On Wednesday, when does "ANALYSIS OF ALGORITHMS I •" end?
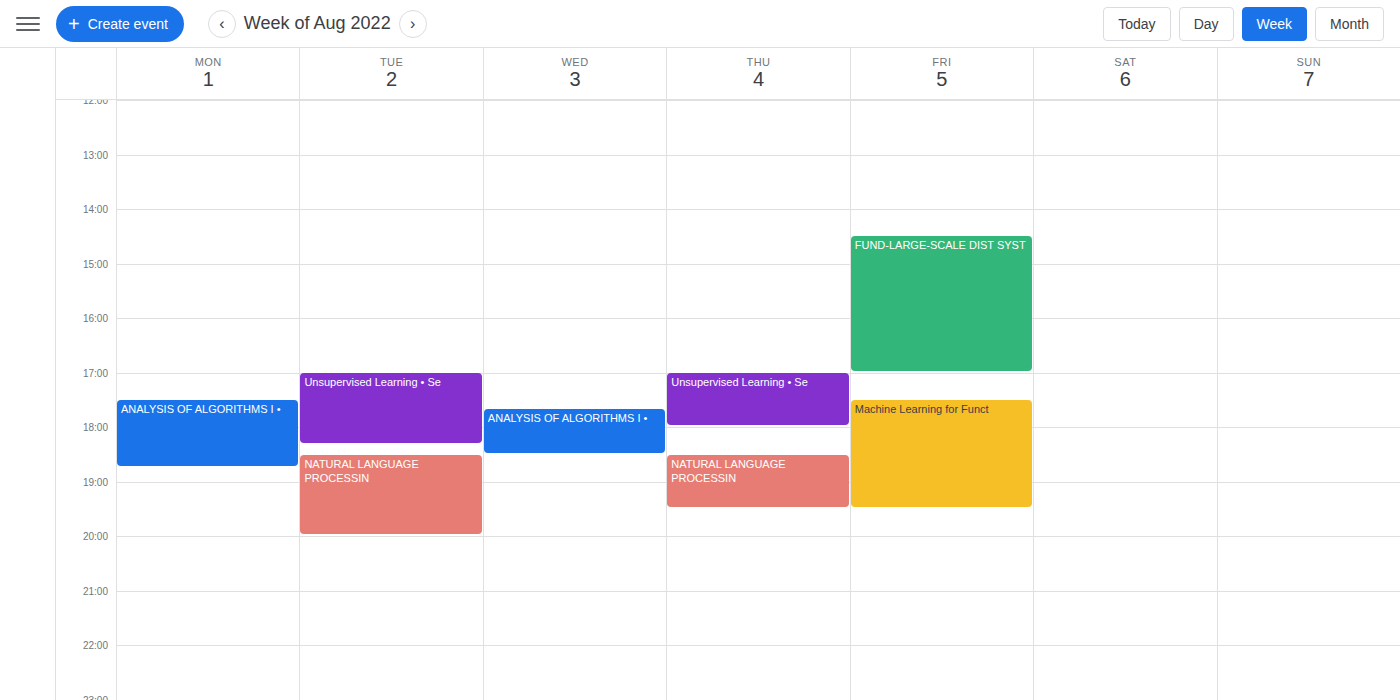
6:30 PM